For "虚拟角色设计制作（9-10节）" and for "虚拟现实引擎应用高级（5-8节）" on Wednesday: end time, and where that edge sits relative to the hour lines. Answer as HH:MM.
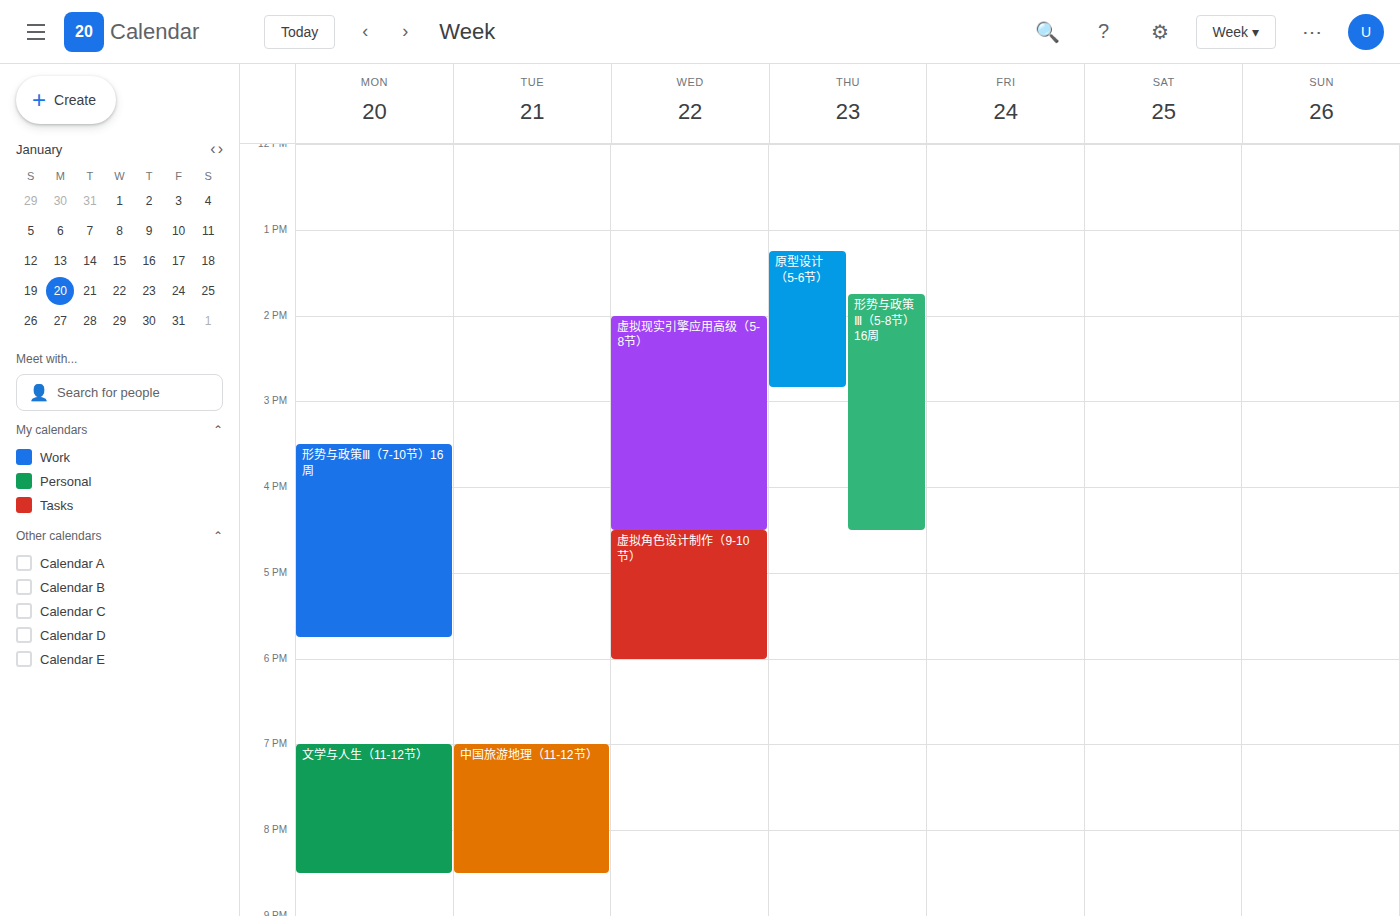
"虚拟角色设计制作（9-10节）": 18:00, exactly on the 18:00 line. "虚拟现实引擎应用高级（5-8节）": 16:30, halfway between the 16:00 and 17:00 lines.